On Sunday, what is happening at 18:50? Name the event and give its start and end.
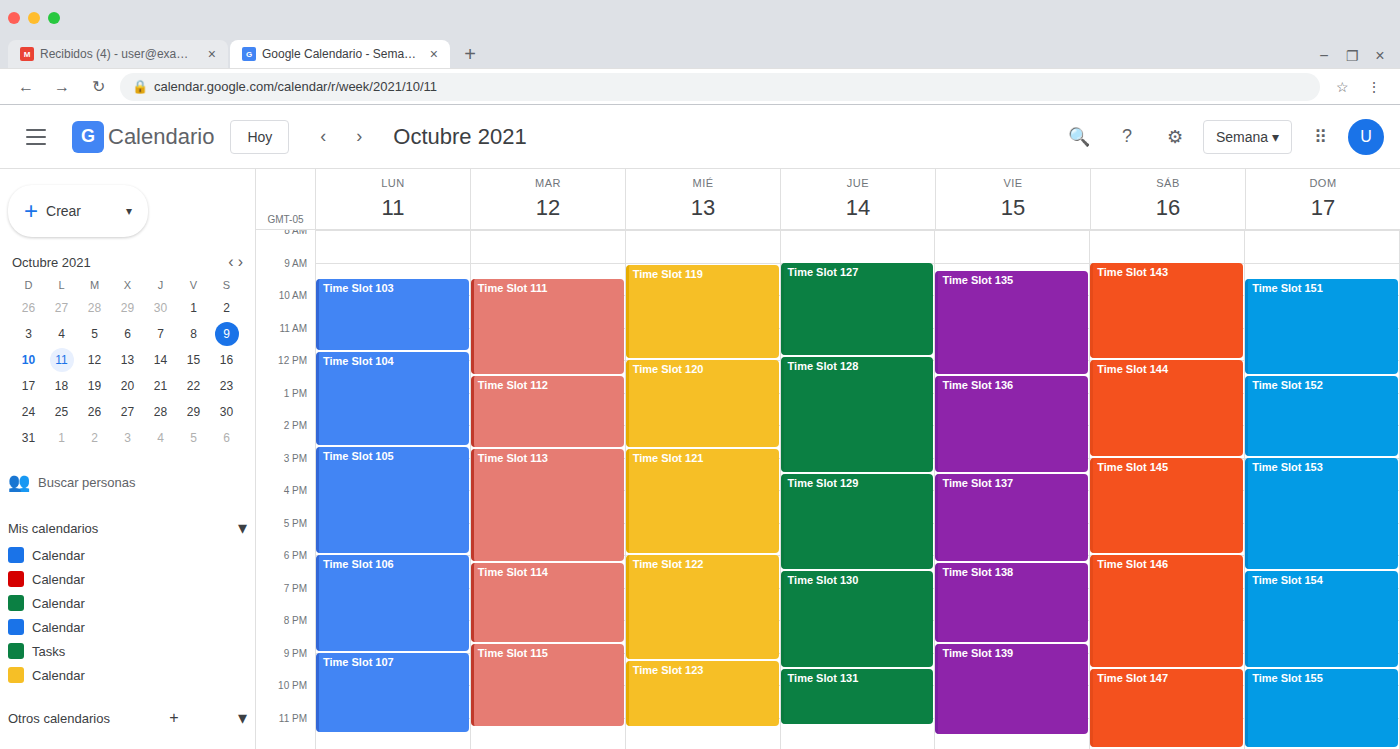
"Time Slot 154", 18:30 to 21:30